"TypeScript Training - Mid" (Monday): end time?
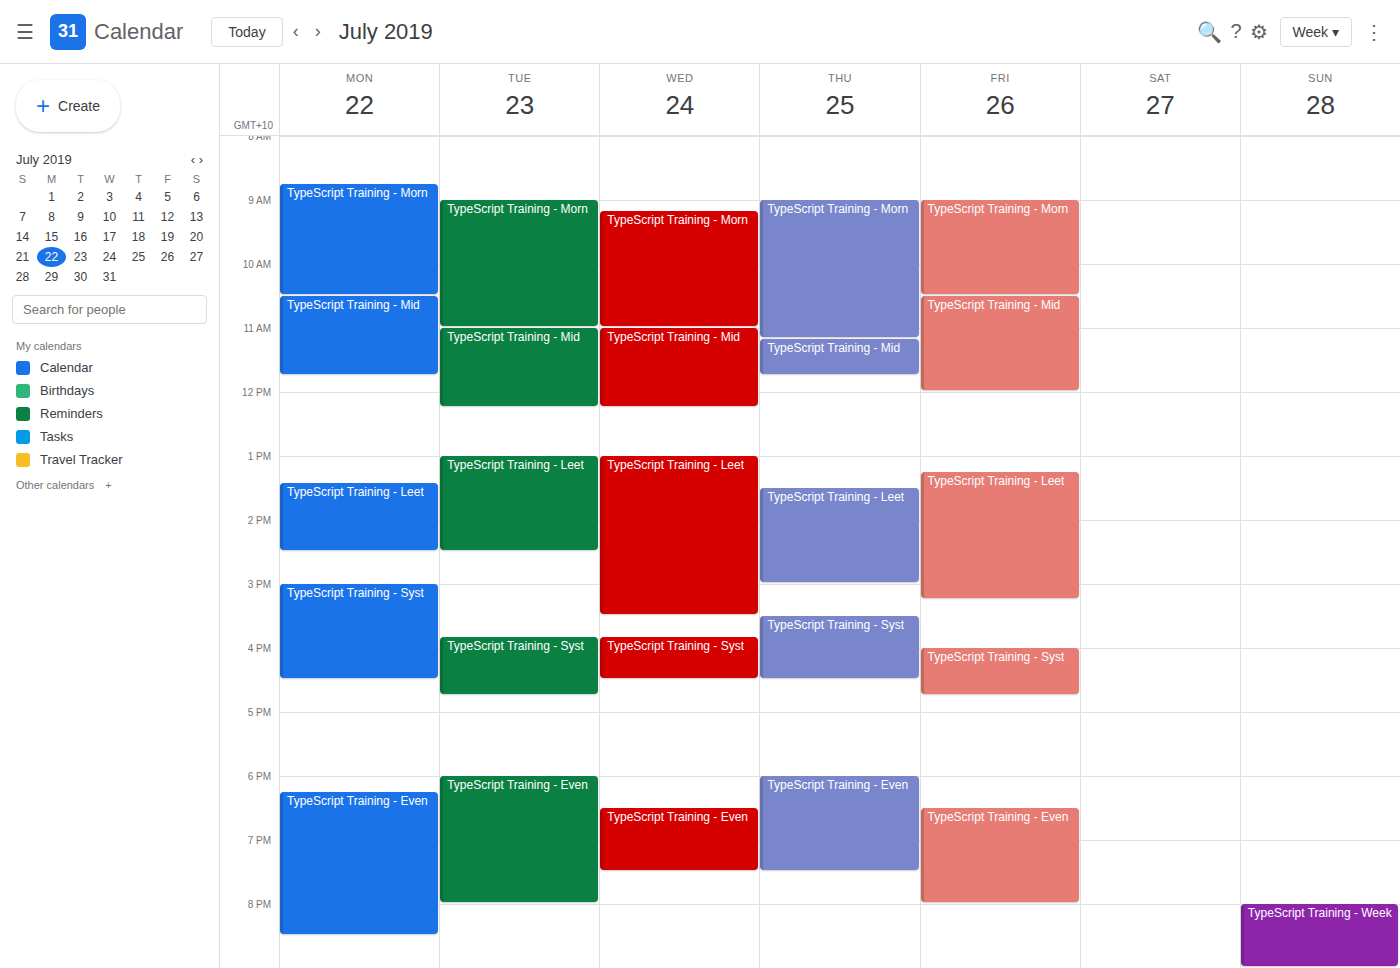
11:45 AM